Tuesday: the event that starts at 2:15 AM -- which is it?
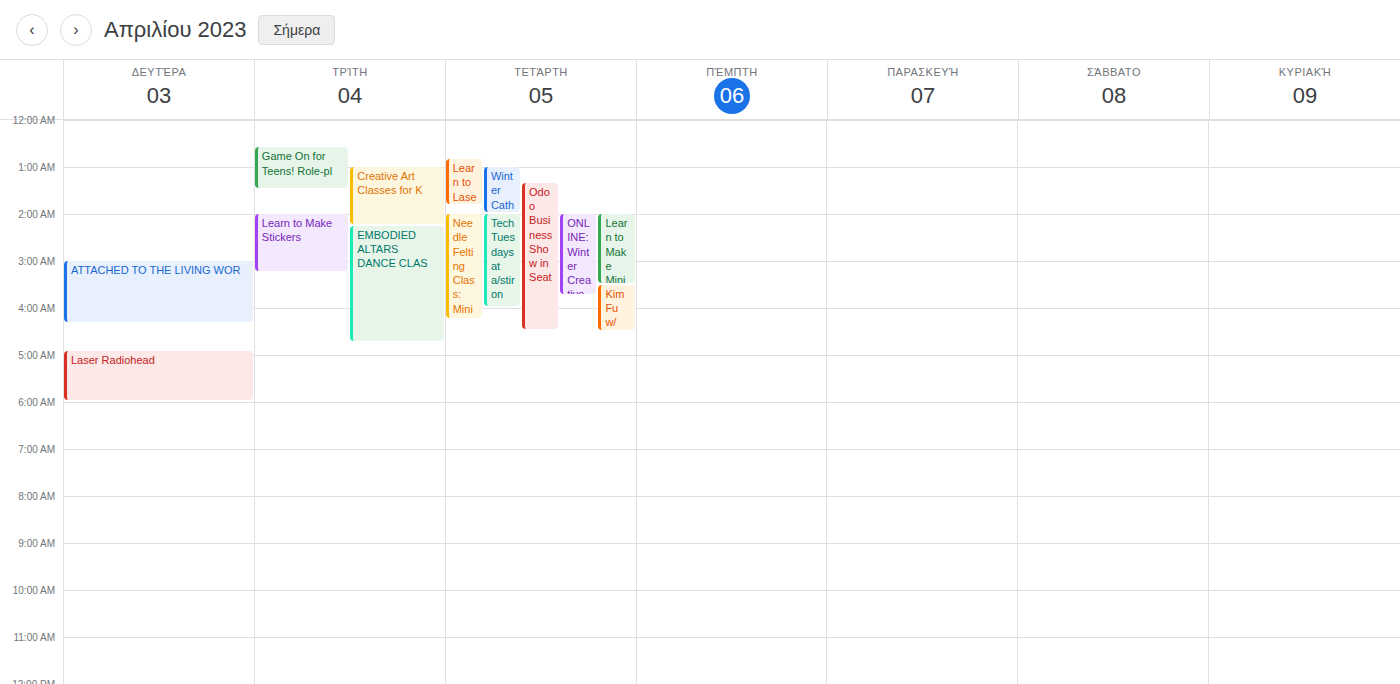
"EMBODIED ALTARS DANCE CLAS"